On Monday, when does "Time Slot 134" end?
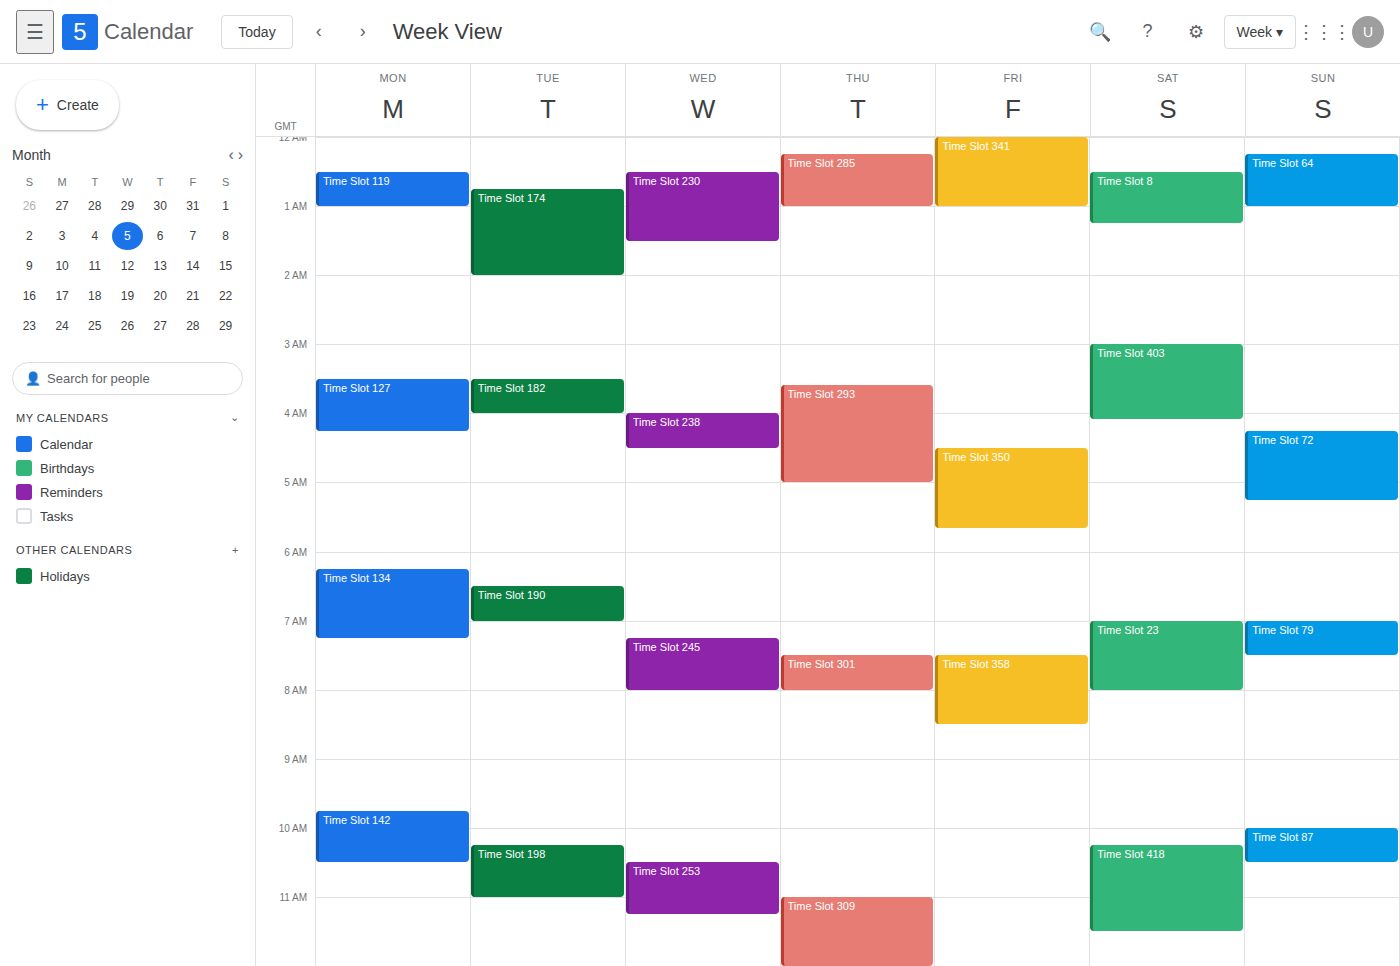
07:15